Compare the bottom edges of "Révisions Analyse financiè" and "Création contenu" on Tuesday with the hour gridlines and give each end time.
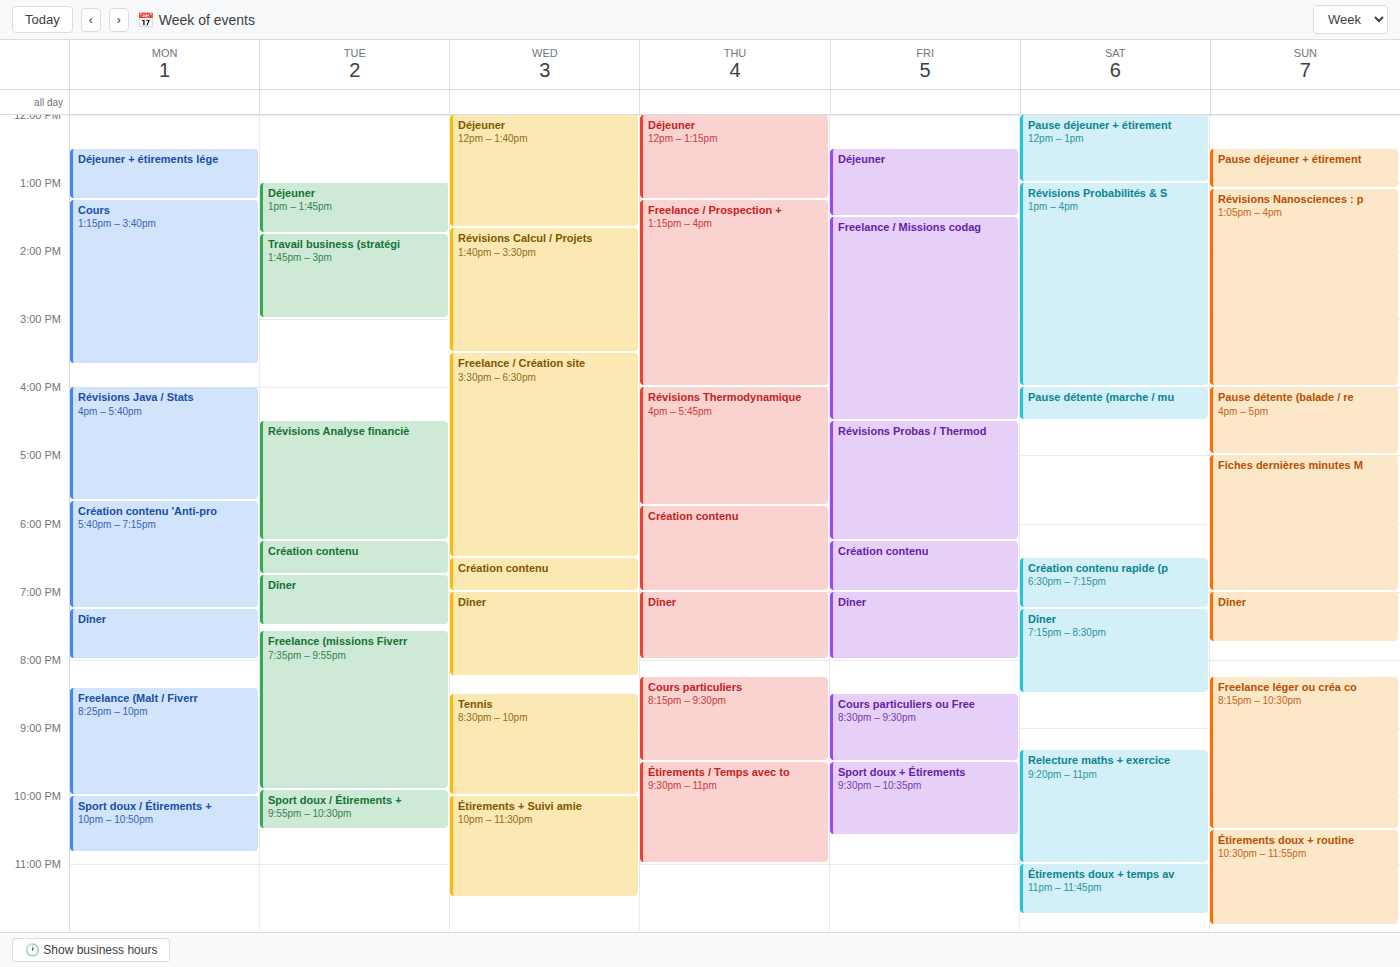
"Révisions Analyse financiè": 6:15 PM, neither: a quarter of the way from the 6 PM line to the 7 PM line. "Création contenu": 6:45 PM, neither: three quarters of the way from the 6 PM line to the 7 PM line.